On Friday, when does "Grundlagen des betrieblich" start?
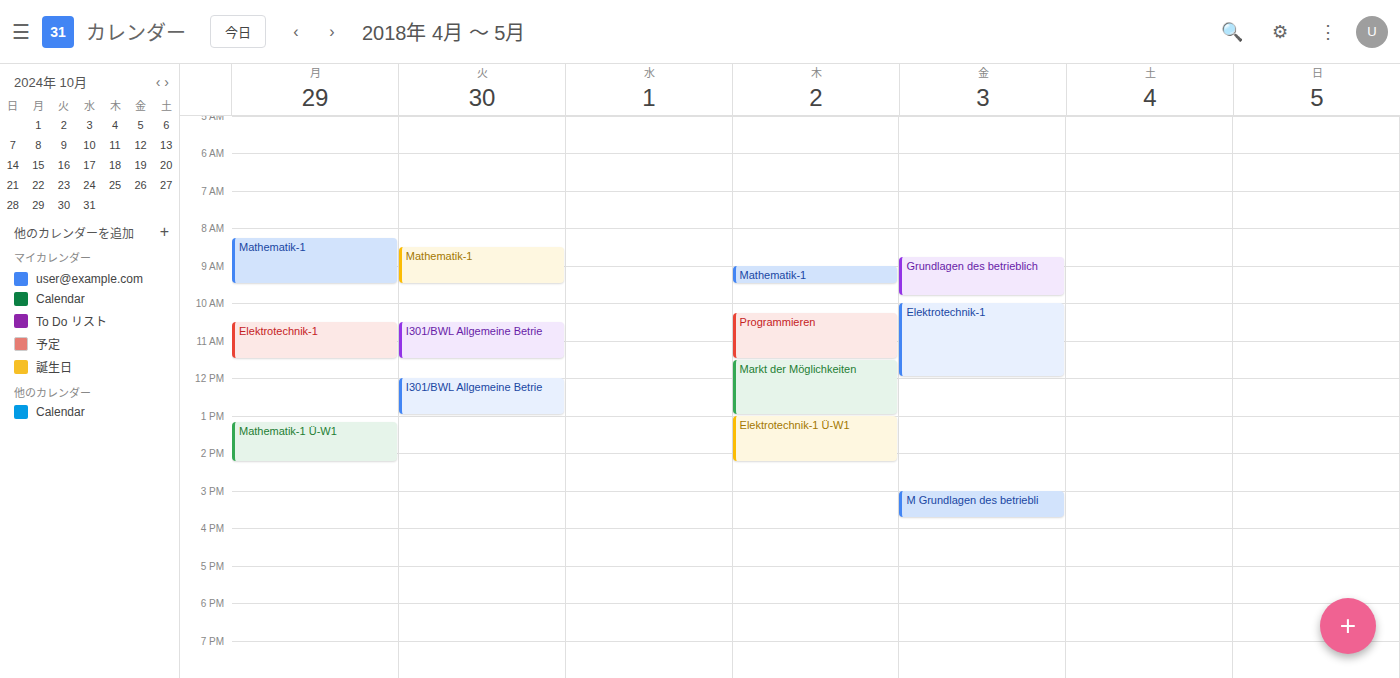
8:45 AM